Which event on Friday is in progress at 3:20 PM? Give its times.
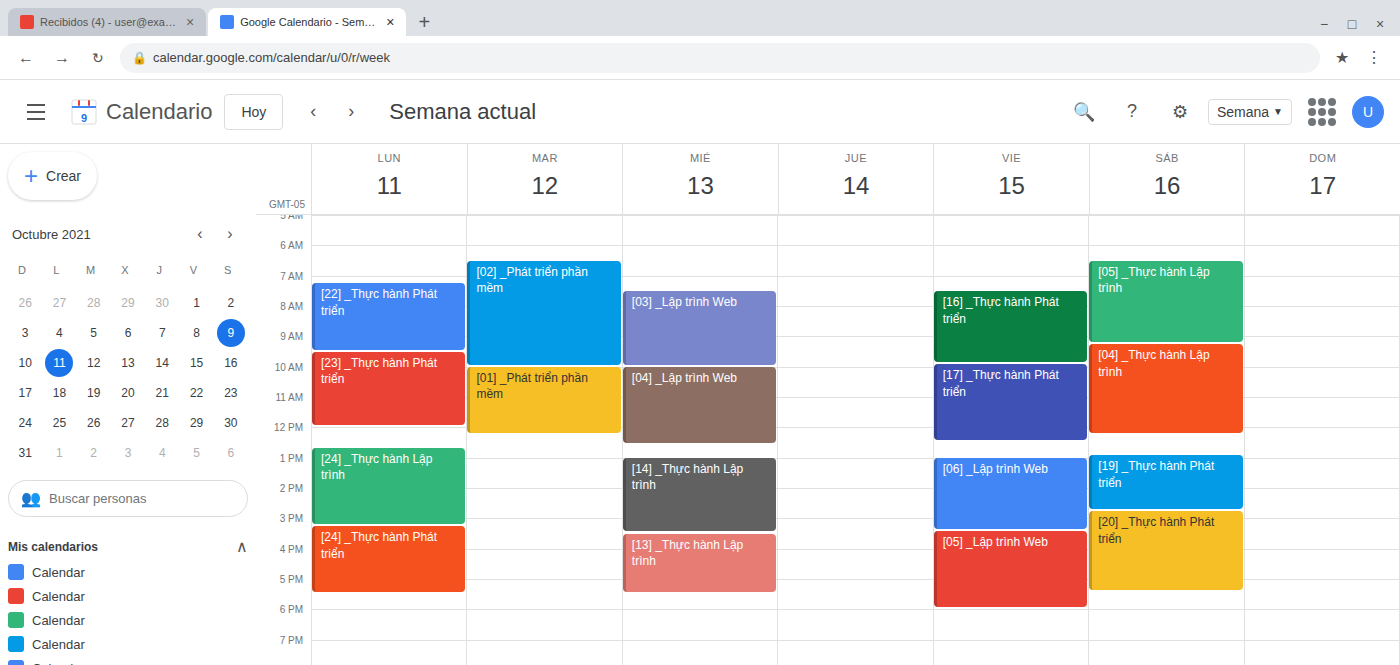
"[06] _Lập trình Web", 1:00 PM to 3:25 PM